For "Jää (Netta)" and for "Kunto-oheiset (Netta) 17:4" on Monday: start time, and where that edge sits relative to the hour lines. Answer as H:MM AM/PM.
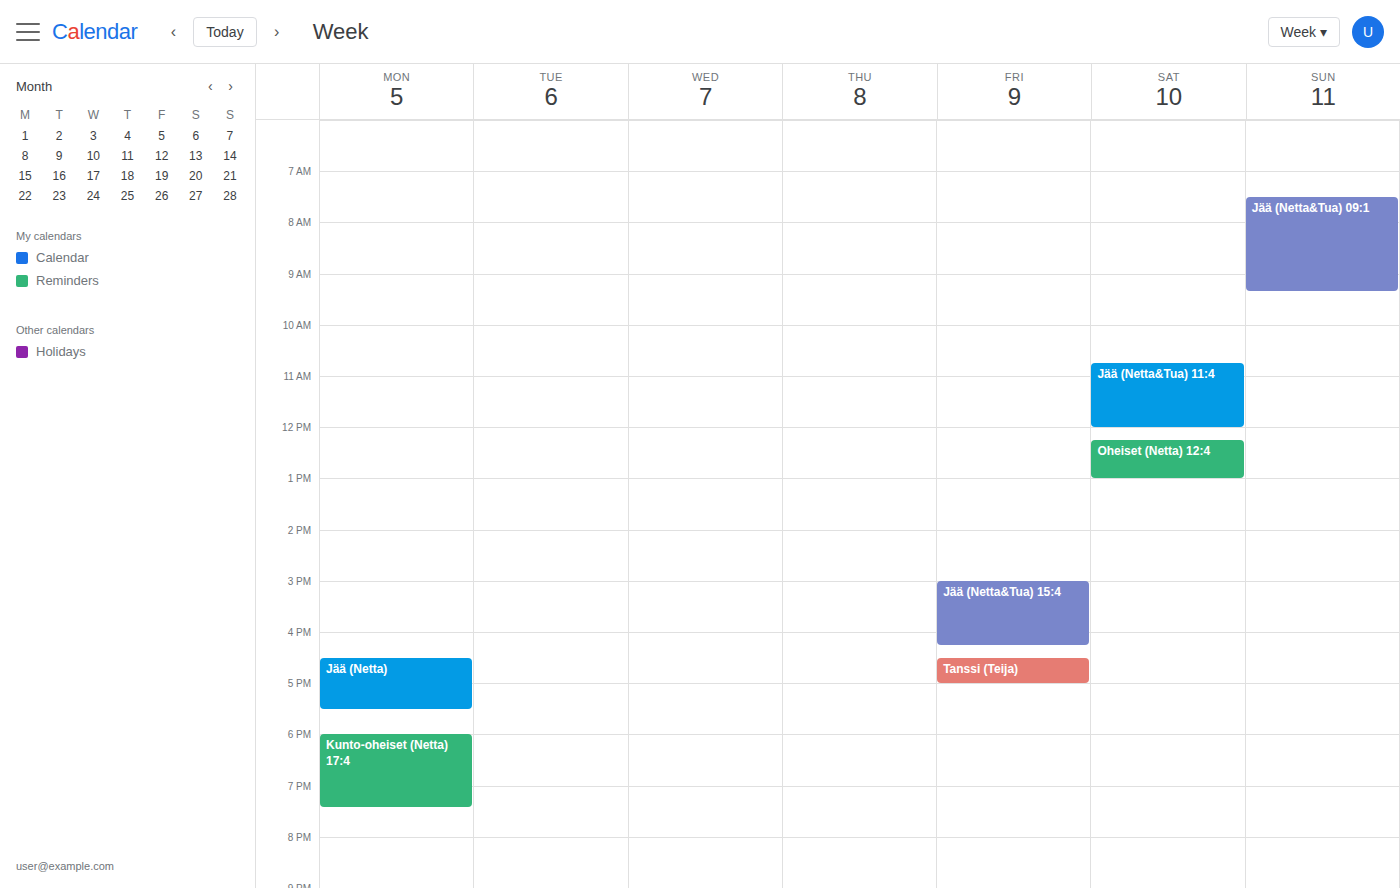
"Jää (Netta)": 4:30 PM, halfway between the 4 PM and 5 PM lines. "Kunto-oheiset (Netta) 17:4": 6:00 PM, exactly on the 6 PM line.